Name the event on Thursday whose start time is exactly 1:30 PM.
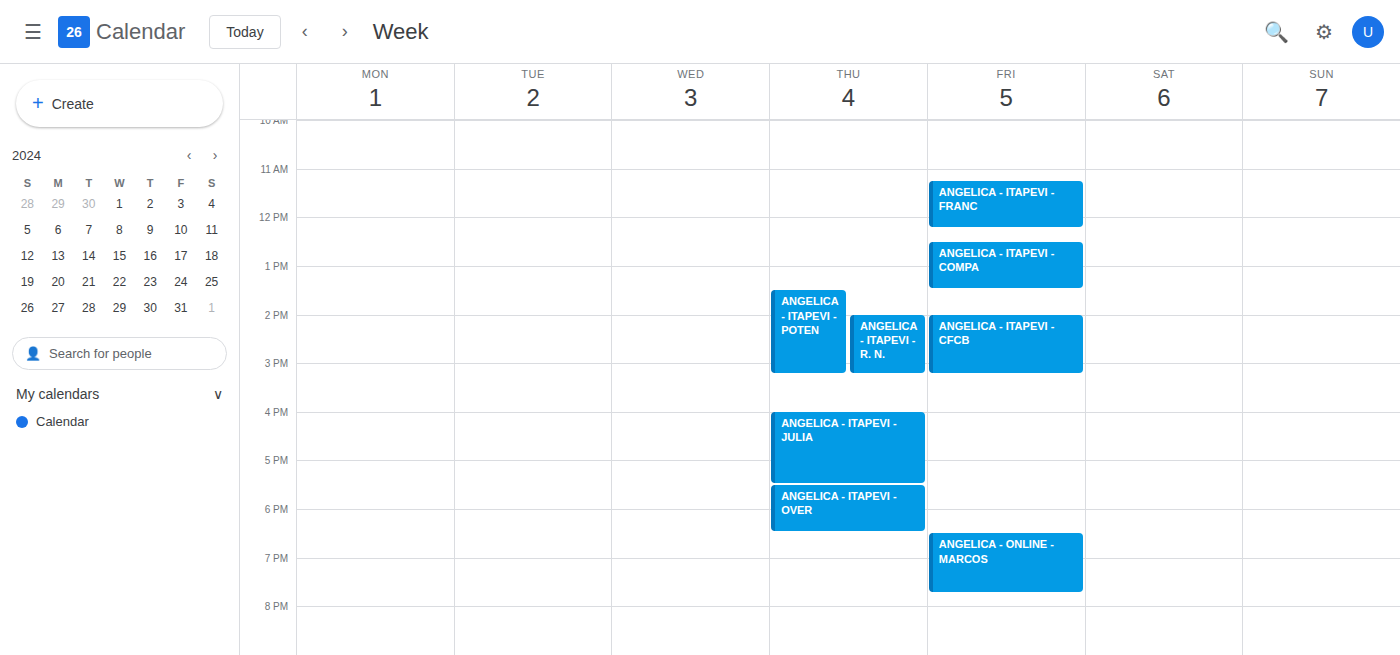
"ANGELICA - ITAPEVI - POTEN"